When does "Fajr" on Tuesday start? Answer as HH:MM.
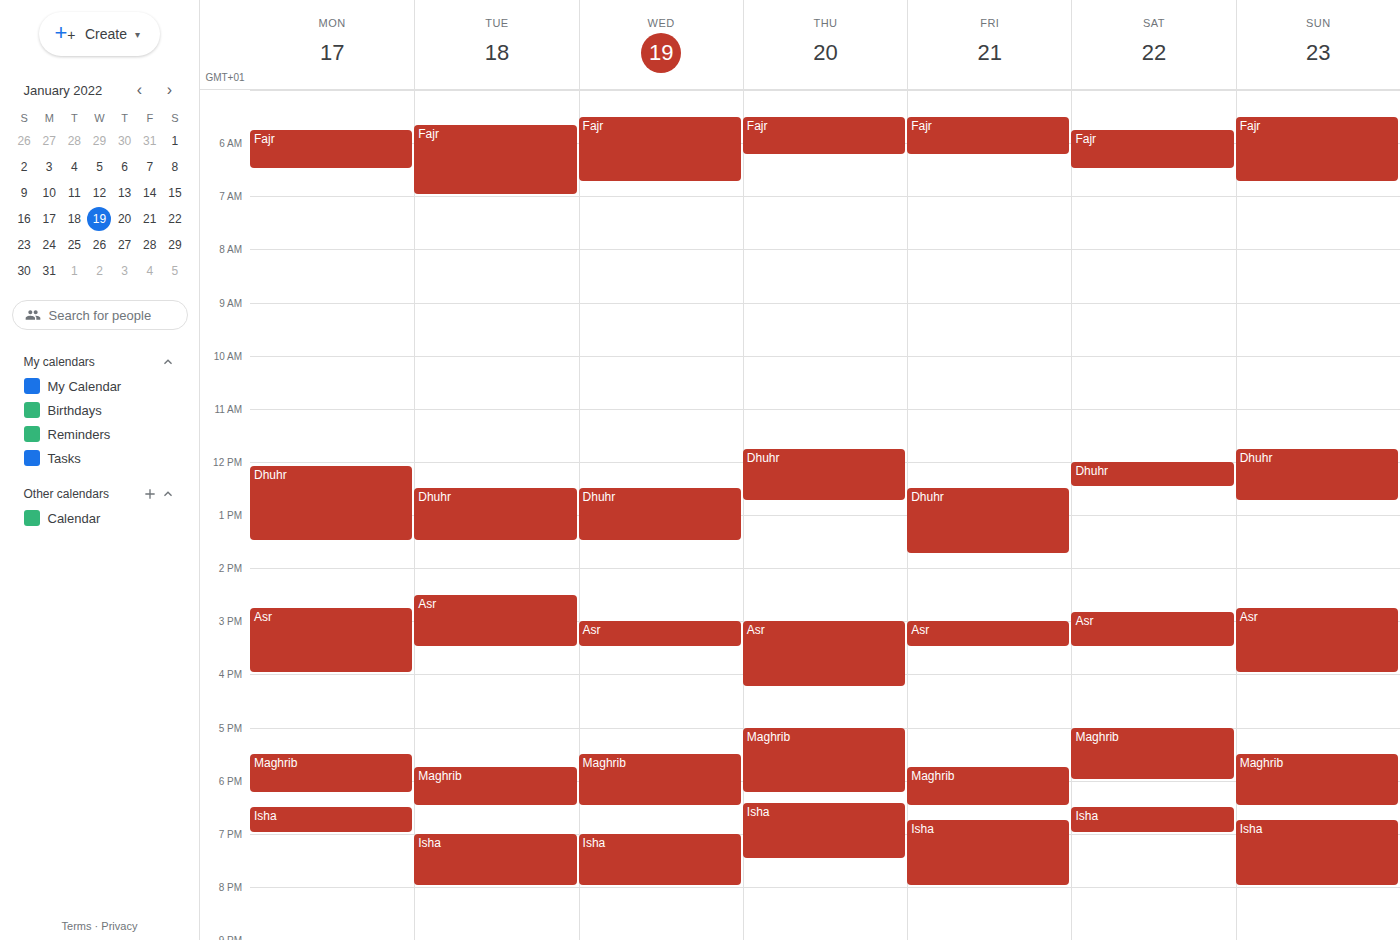
05:40